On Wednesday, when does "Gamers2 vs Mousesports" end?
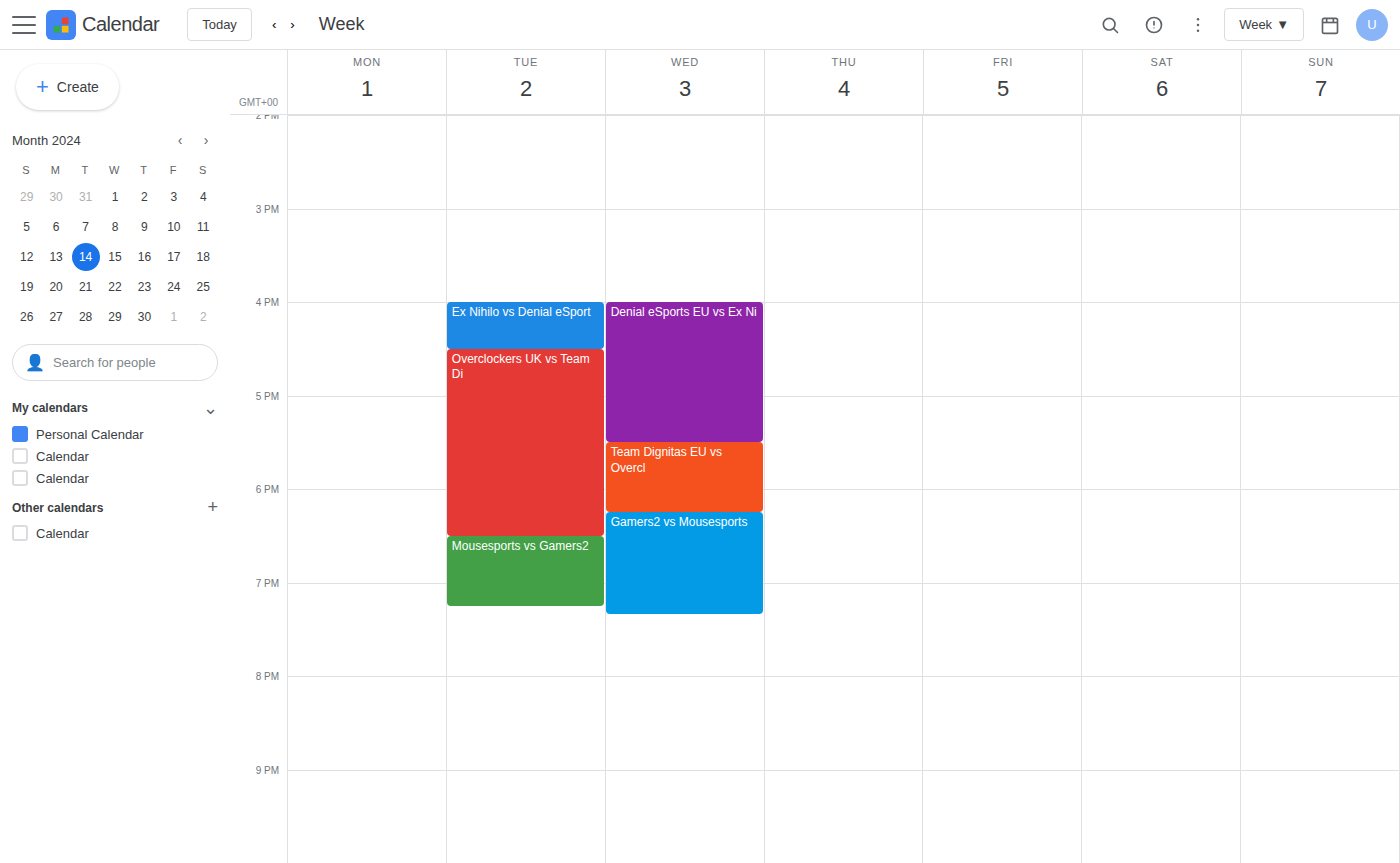
7:20 PM